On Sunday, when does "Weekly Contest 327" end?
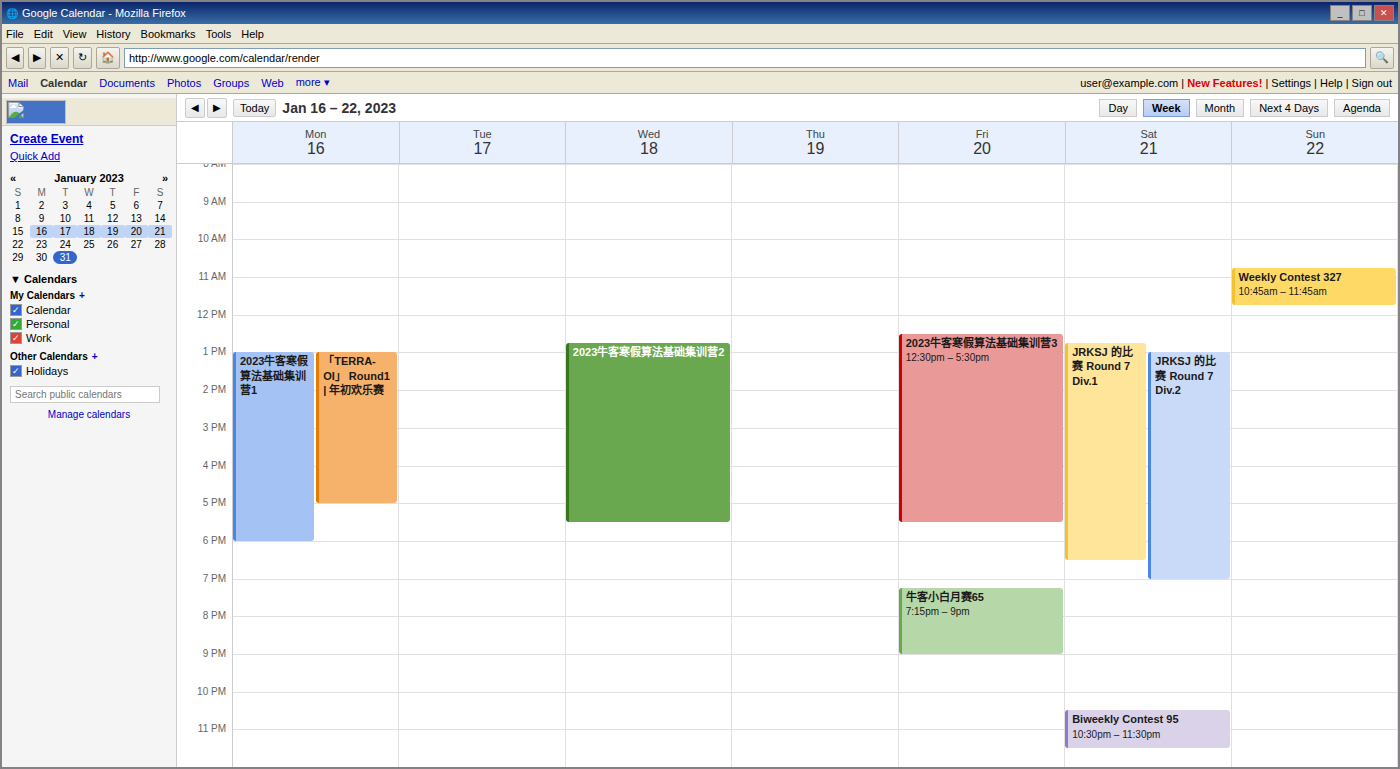
11:45